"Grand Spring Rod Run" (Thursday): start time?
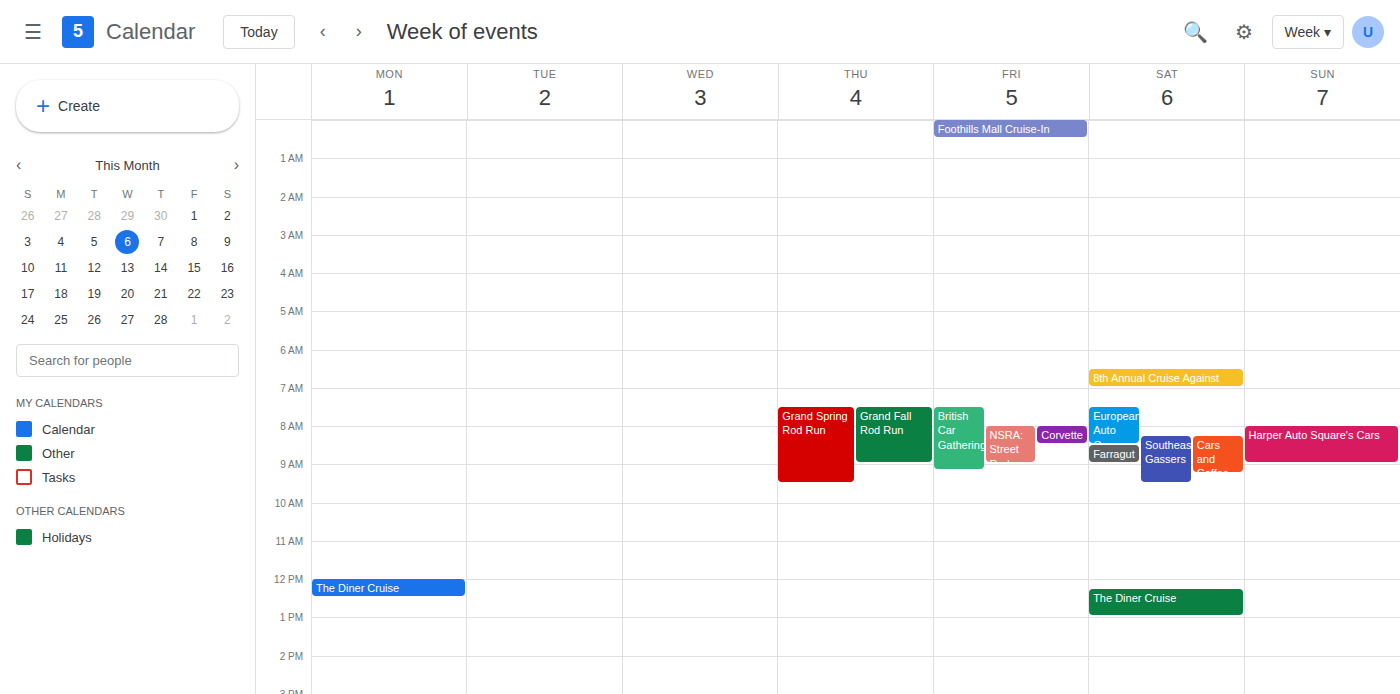
7:30 AM